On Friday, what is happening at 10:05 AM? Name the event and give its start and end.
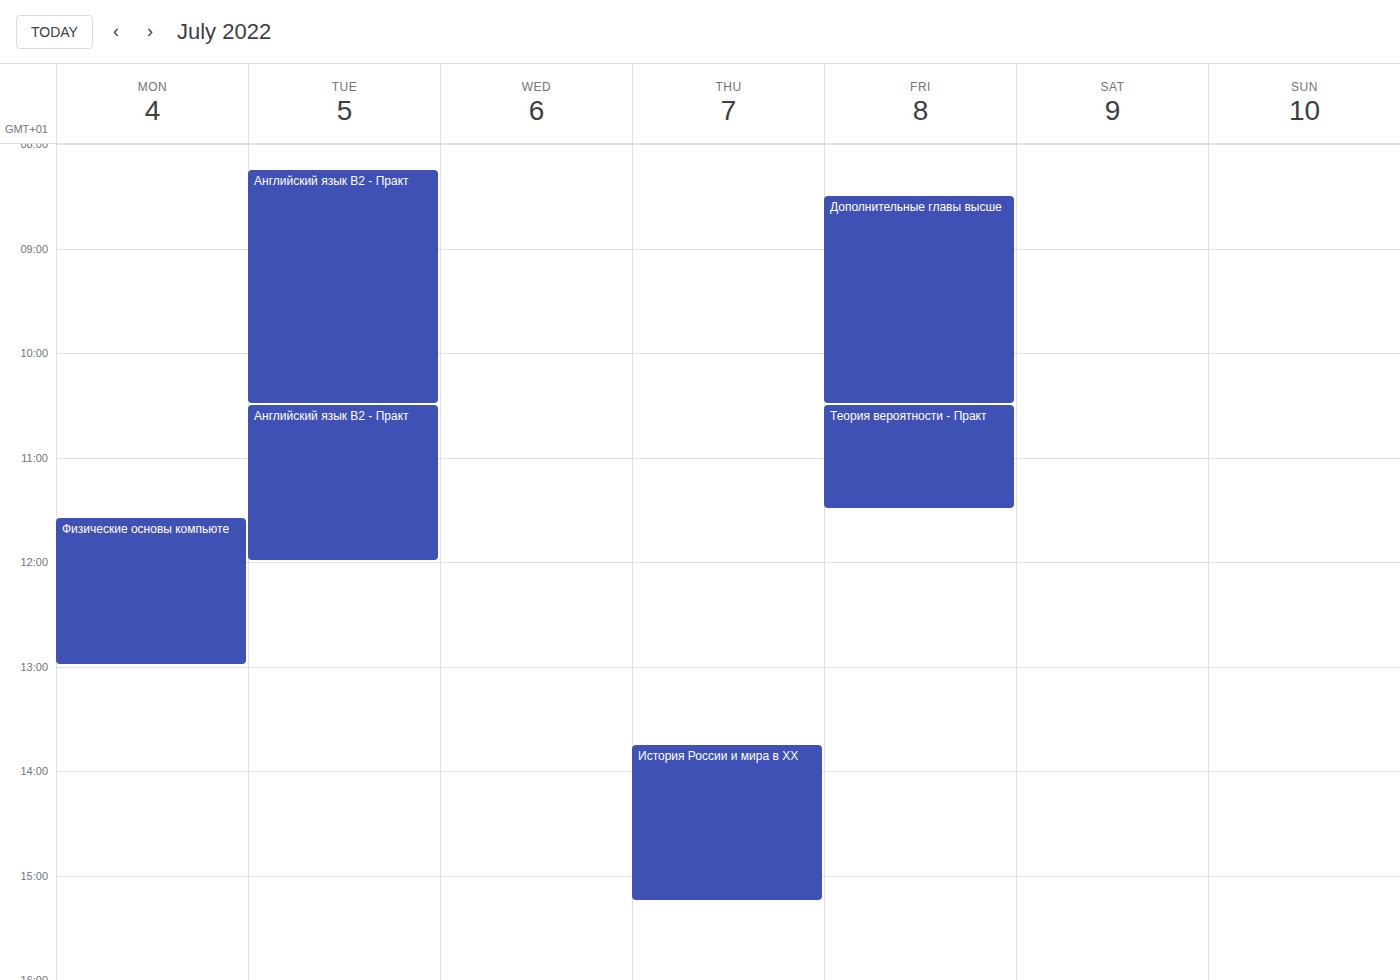
"Дополнительные главы высше", 8:30 AM to 10:30 AM